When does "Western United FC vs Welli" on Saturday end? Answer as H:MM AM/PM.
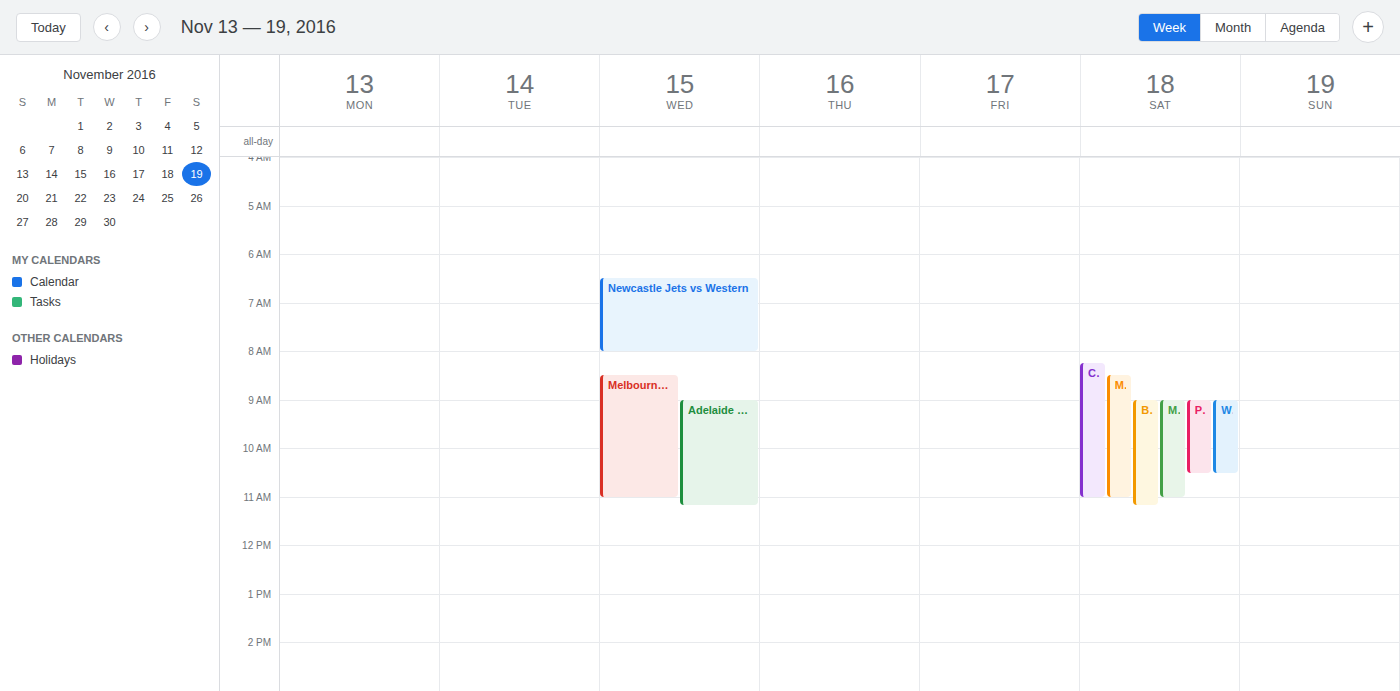
10:30 AM